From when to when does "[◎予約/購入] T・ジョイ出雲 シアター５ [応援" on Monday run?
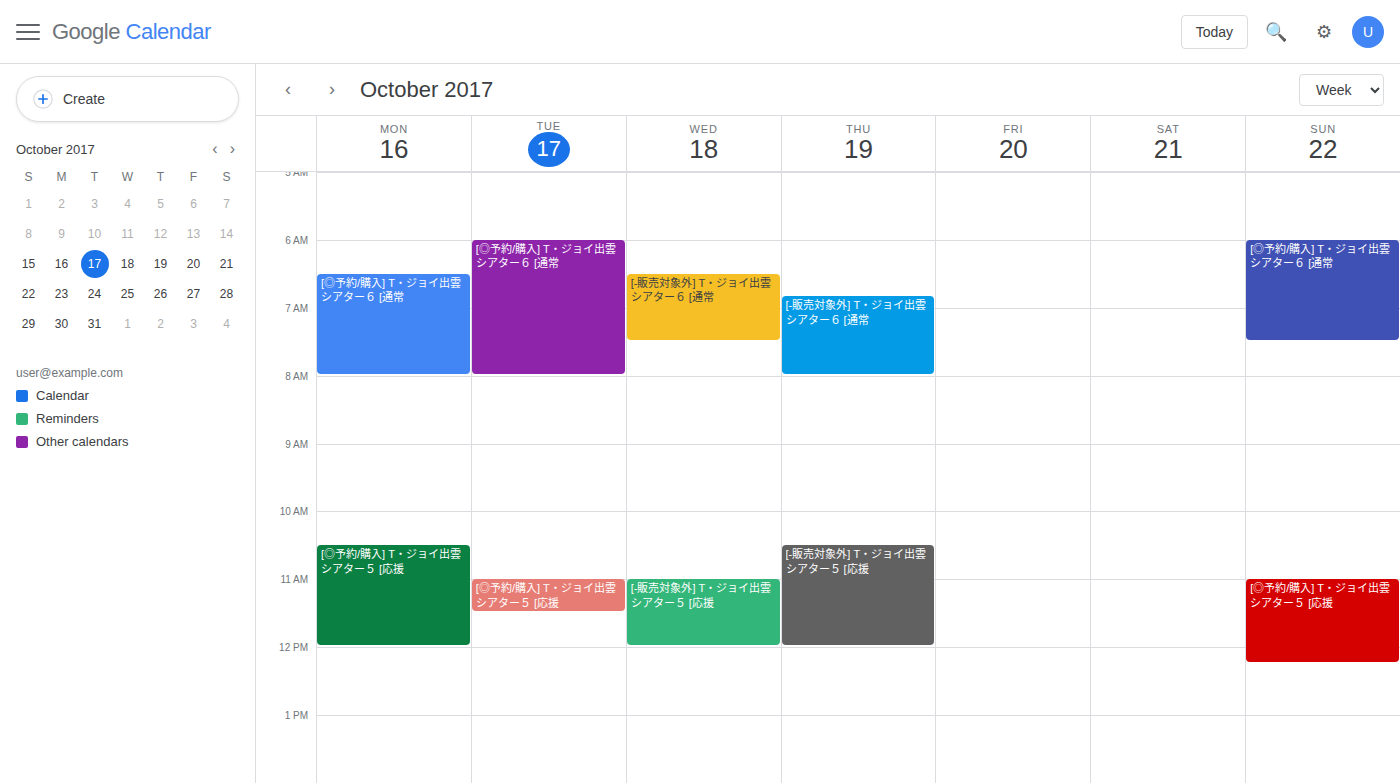
10:30 AM to 12:00 PM